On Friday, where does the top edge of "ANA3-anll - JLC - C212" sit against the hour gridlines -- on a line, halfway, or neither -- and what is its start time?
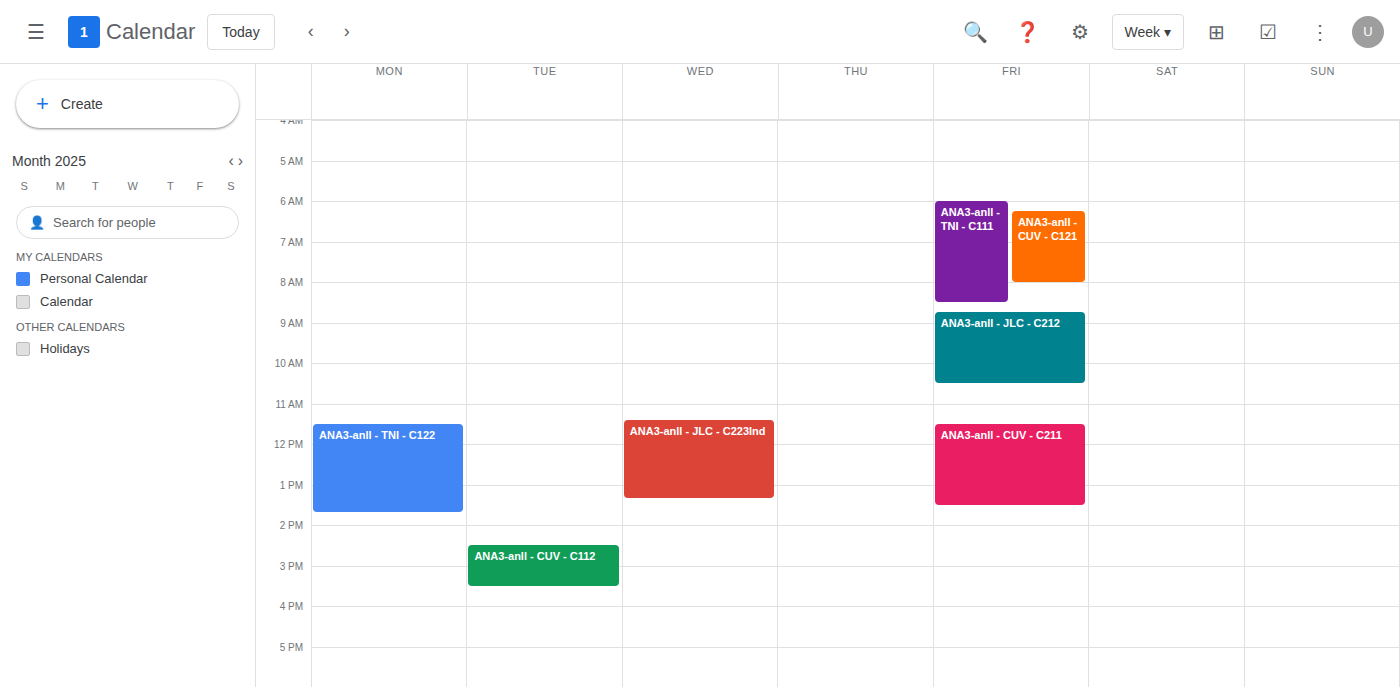
08:45 -- neither: three quarters of the way from the 08:00 line to the 09:00 line.